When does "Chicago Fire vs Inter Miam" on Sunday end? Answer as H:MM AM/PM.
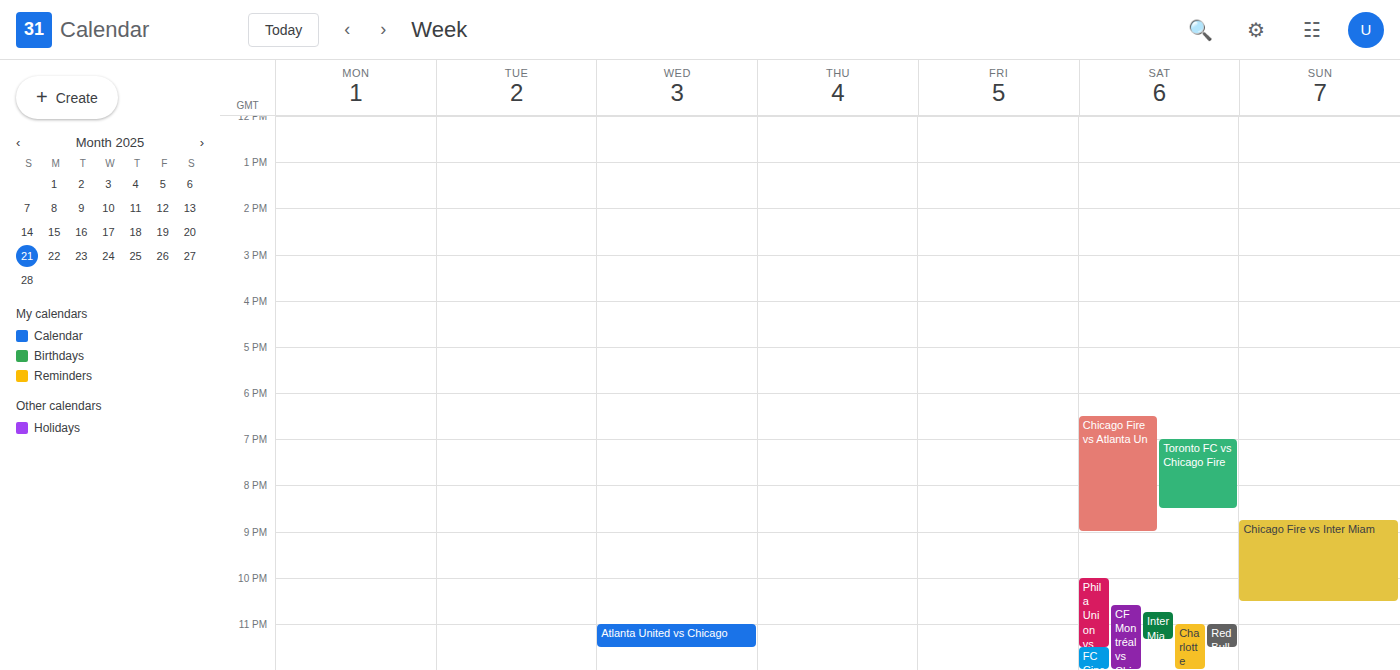
10:30 PM